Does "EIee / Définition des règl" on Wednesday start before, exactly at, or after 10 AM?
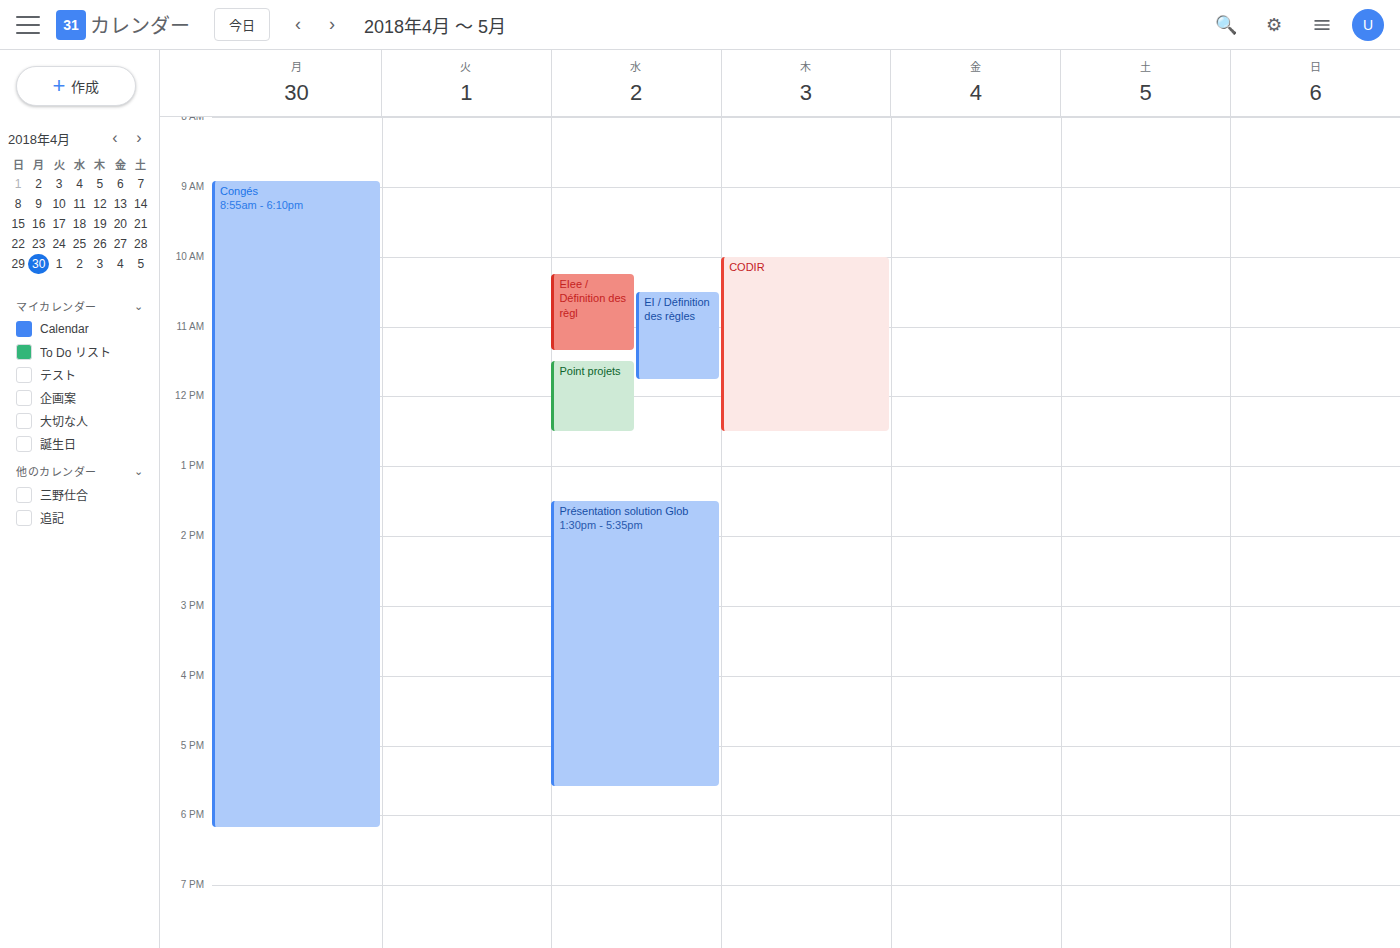
10:15 AM -- after 10 AM, 15 minutes below the 10 AM line.